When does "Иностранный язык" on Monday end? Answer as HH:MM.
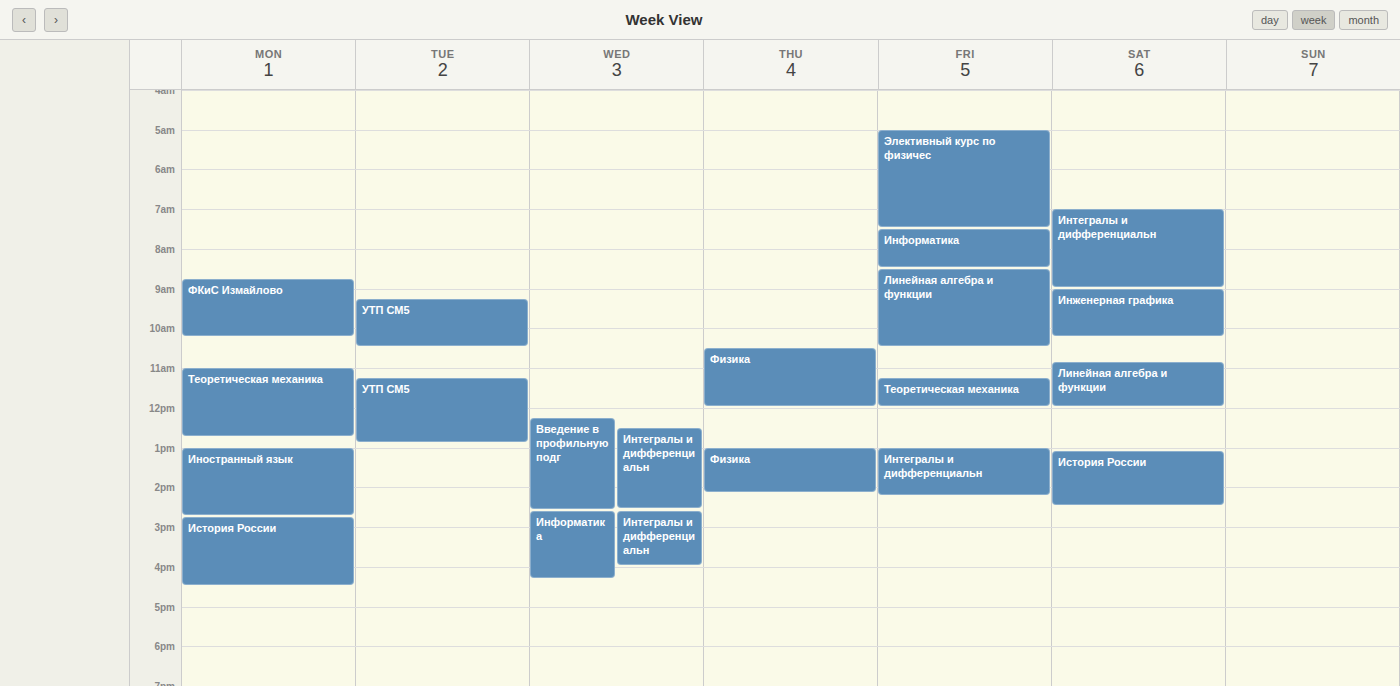
14:45